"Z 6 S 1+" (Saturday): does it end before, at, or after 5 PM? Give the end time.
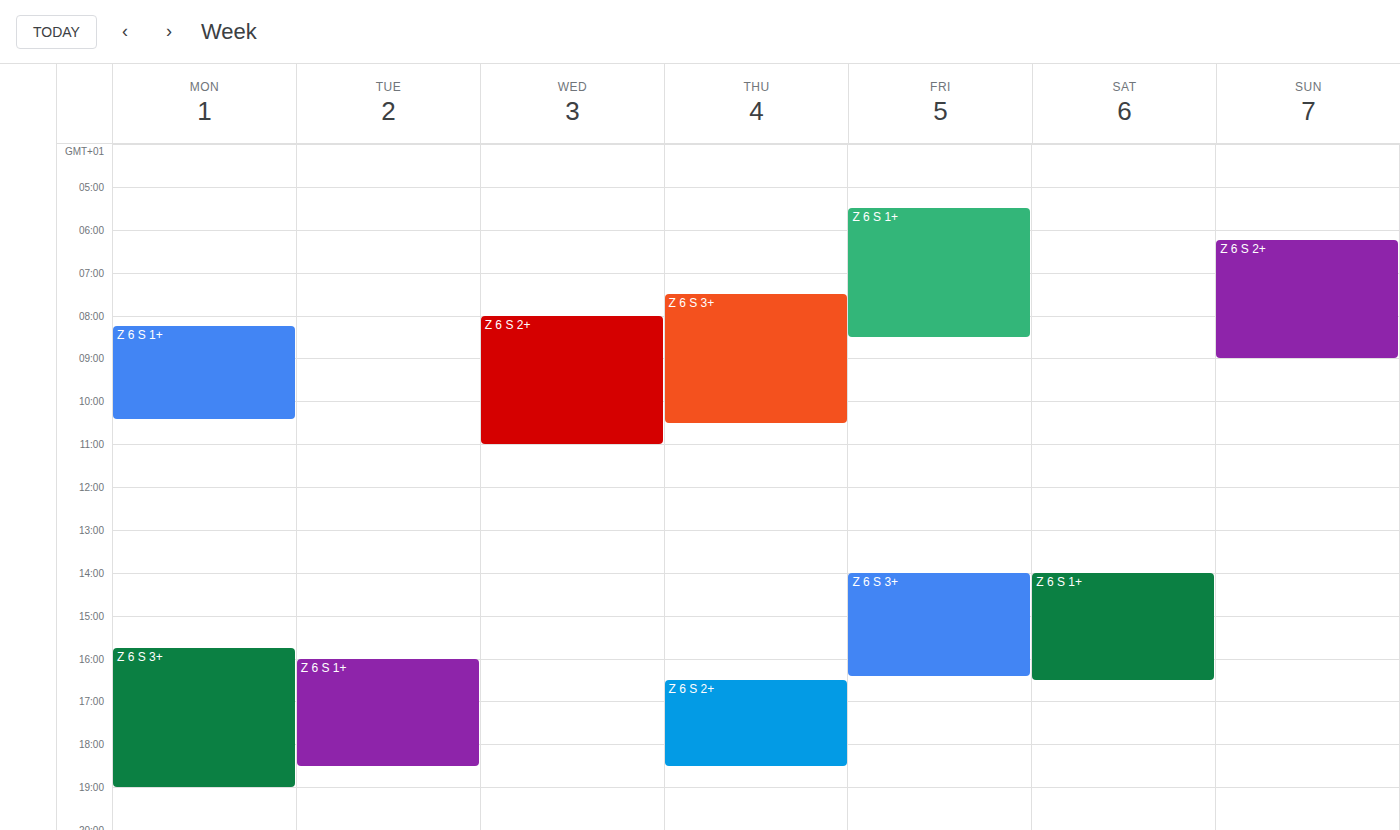
4:30 PM -- before 5 PM, 30 minutes above the 5 PM line.